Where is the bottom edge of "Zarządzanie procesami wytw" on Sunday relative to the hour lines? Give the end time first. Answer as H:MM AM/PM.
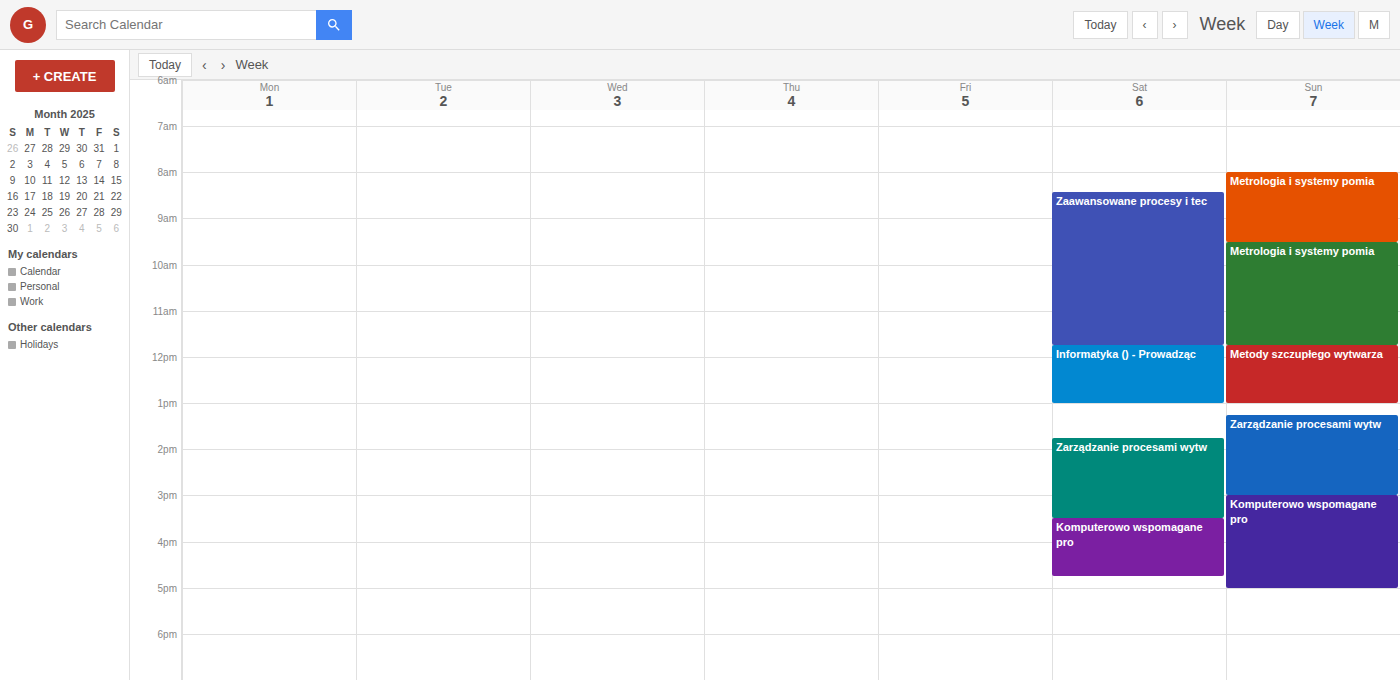
3:00 PM -- exactly on the 3 PM line.